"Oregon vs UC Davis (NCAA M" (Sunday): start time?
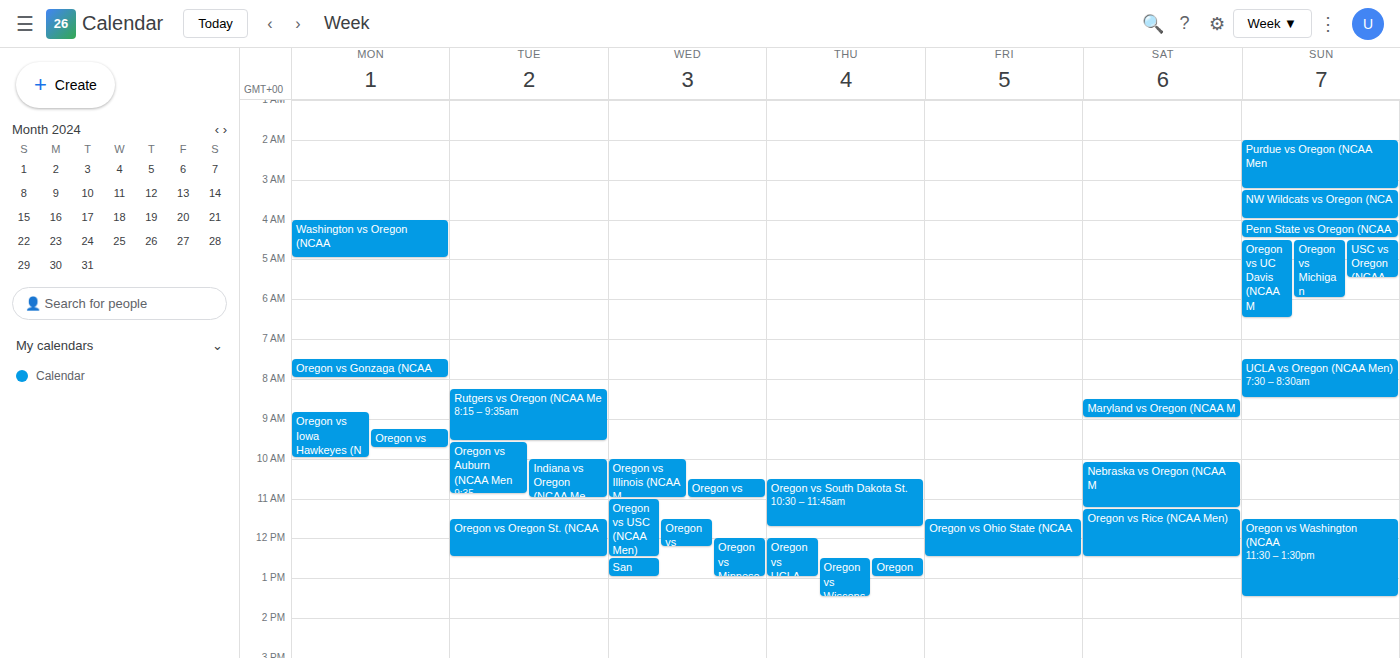
4:30 AM